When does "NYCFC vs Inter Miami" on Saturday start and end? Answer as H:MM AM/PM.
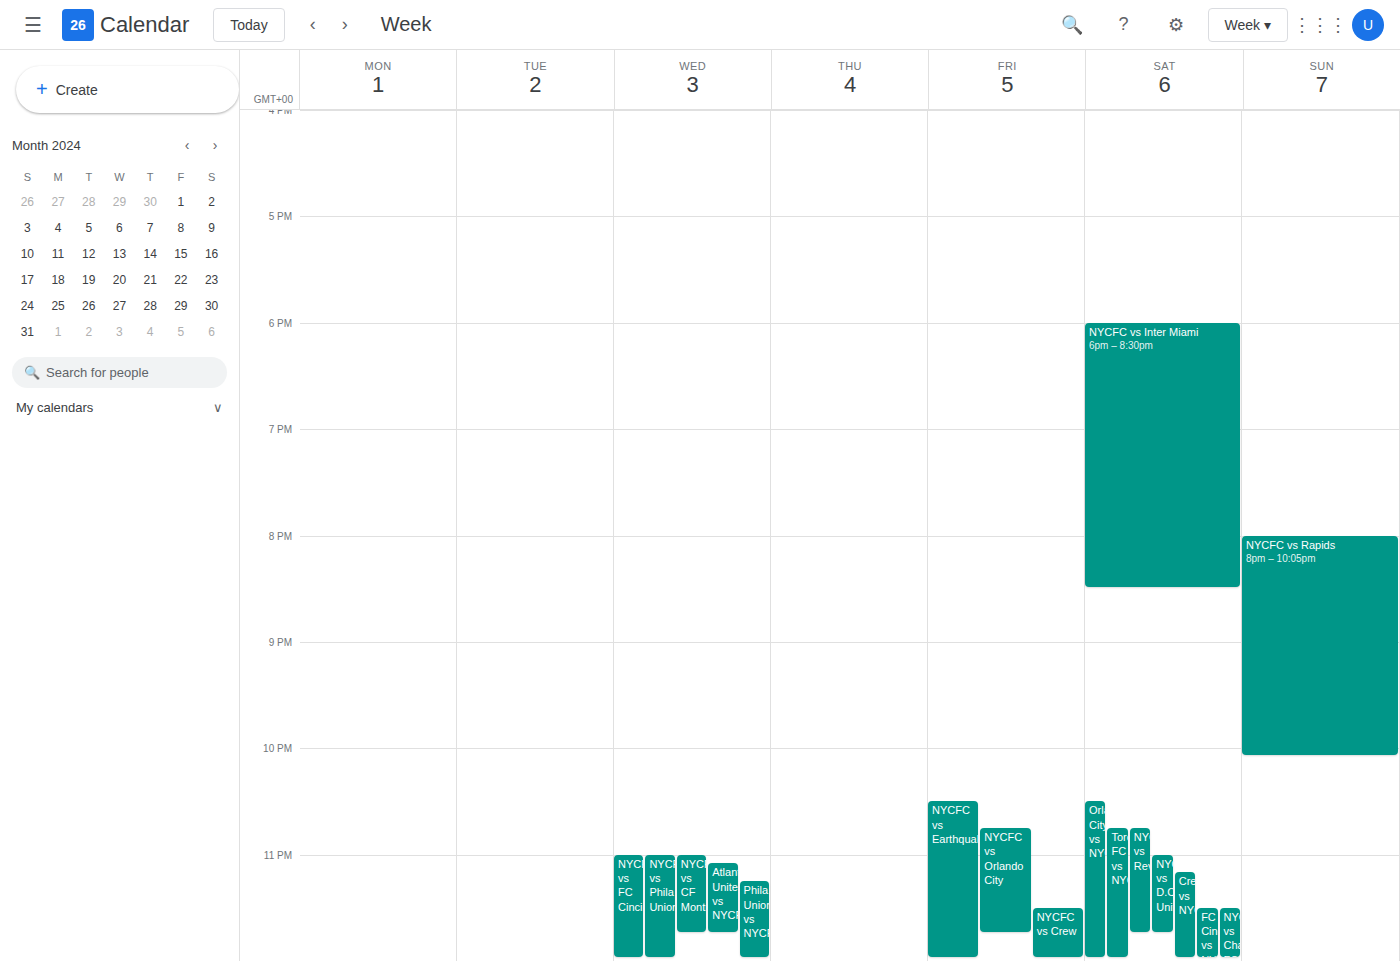
6:00 PM to 8:30 PM